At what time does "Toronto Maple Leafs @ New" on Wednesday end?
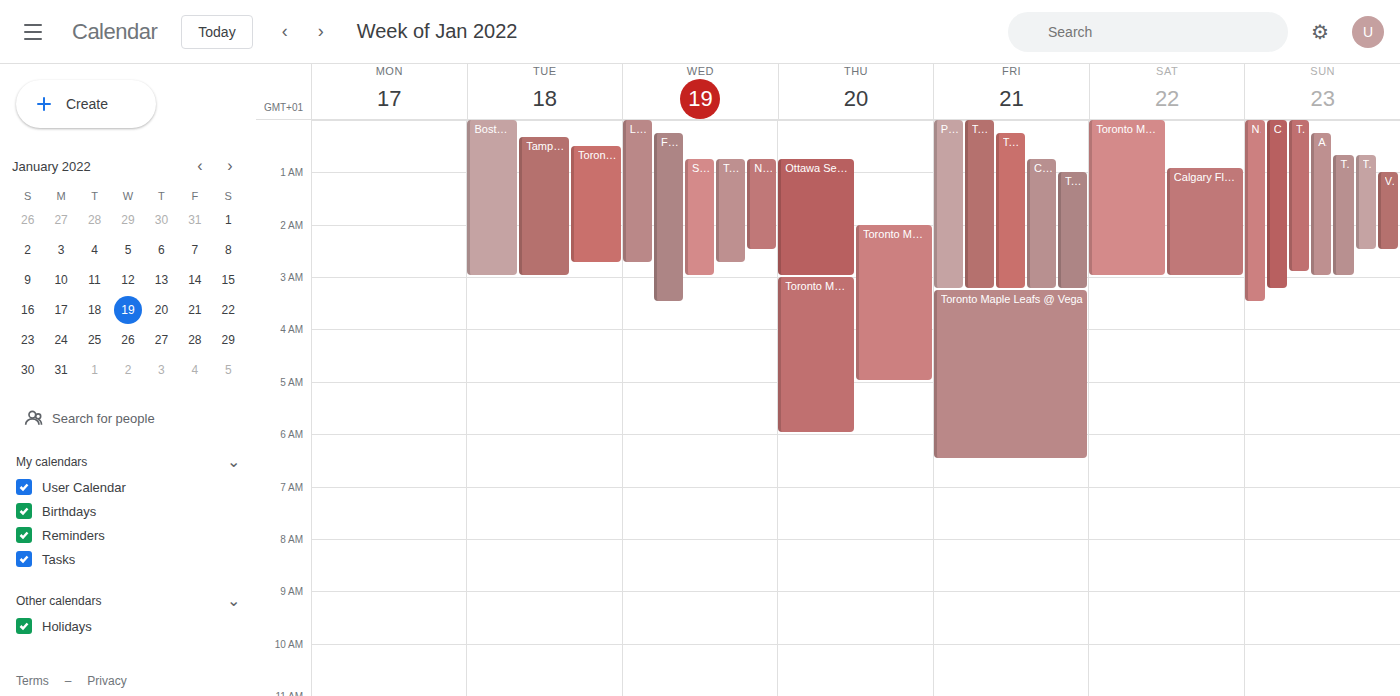
2:45 AM